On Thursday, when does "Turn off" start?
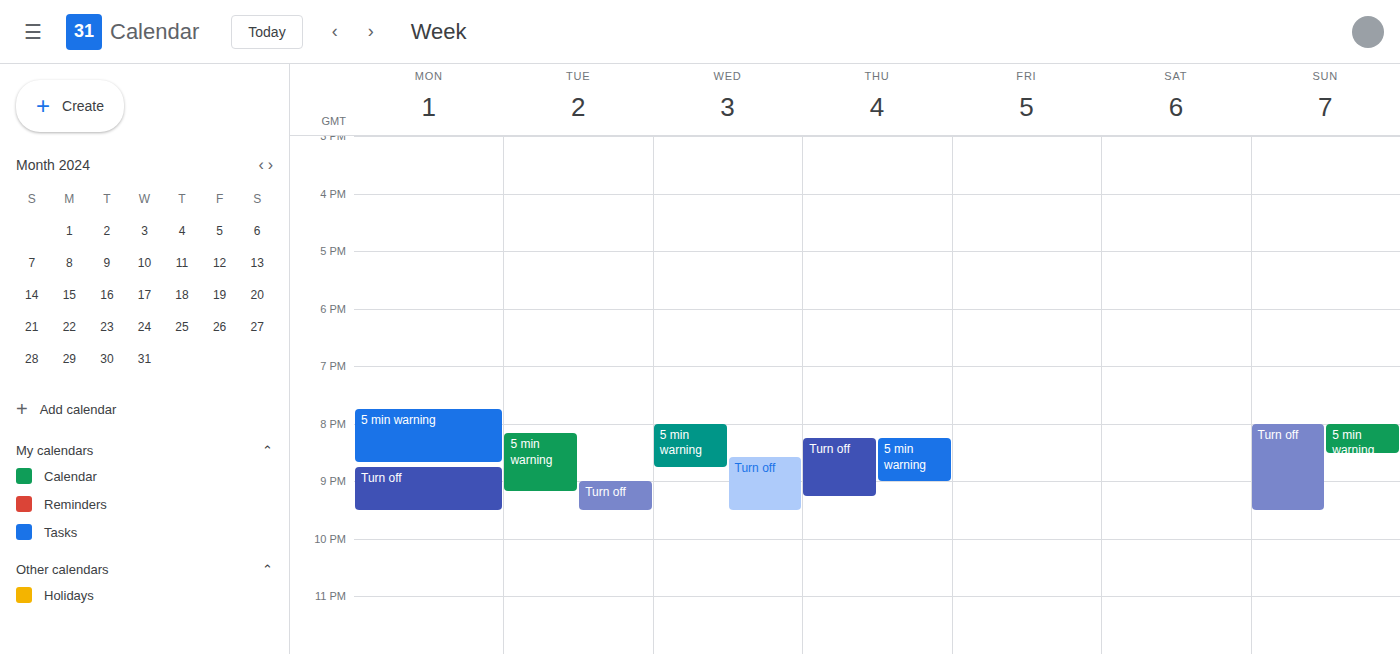
20:15